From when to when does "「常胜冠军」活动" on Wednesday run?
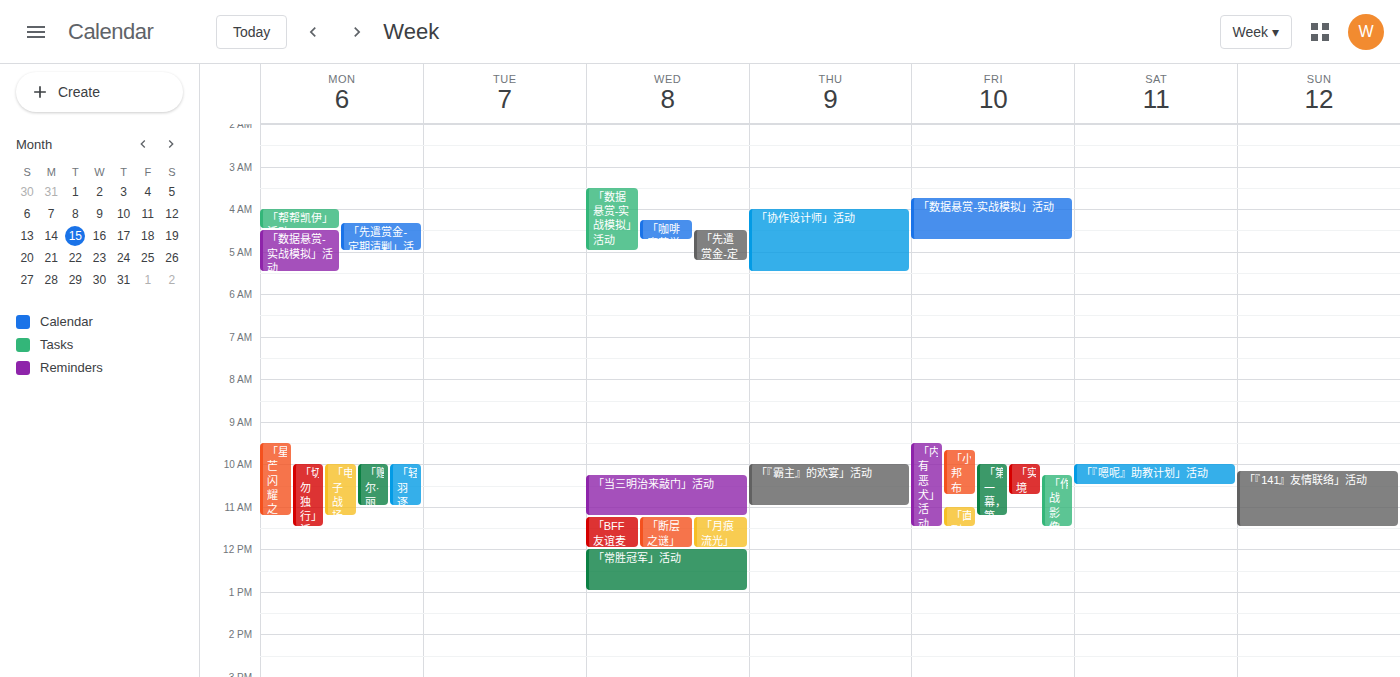
12:00 PM to 1:00 PM